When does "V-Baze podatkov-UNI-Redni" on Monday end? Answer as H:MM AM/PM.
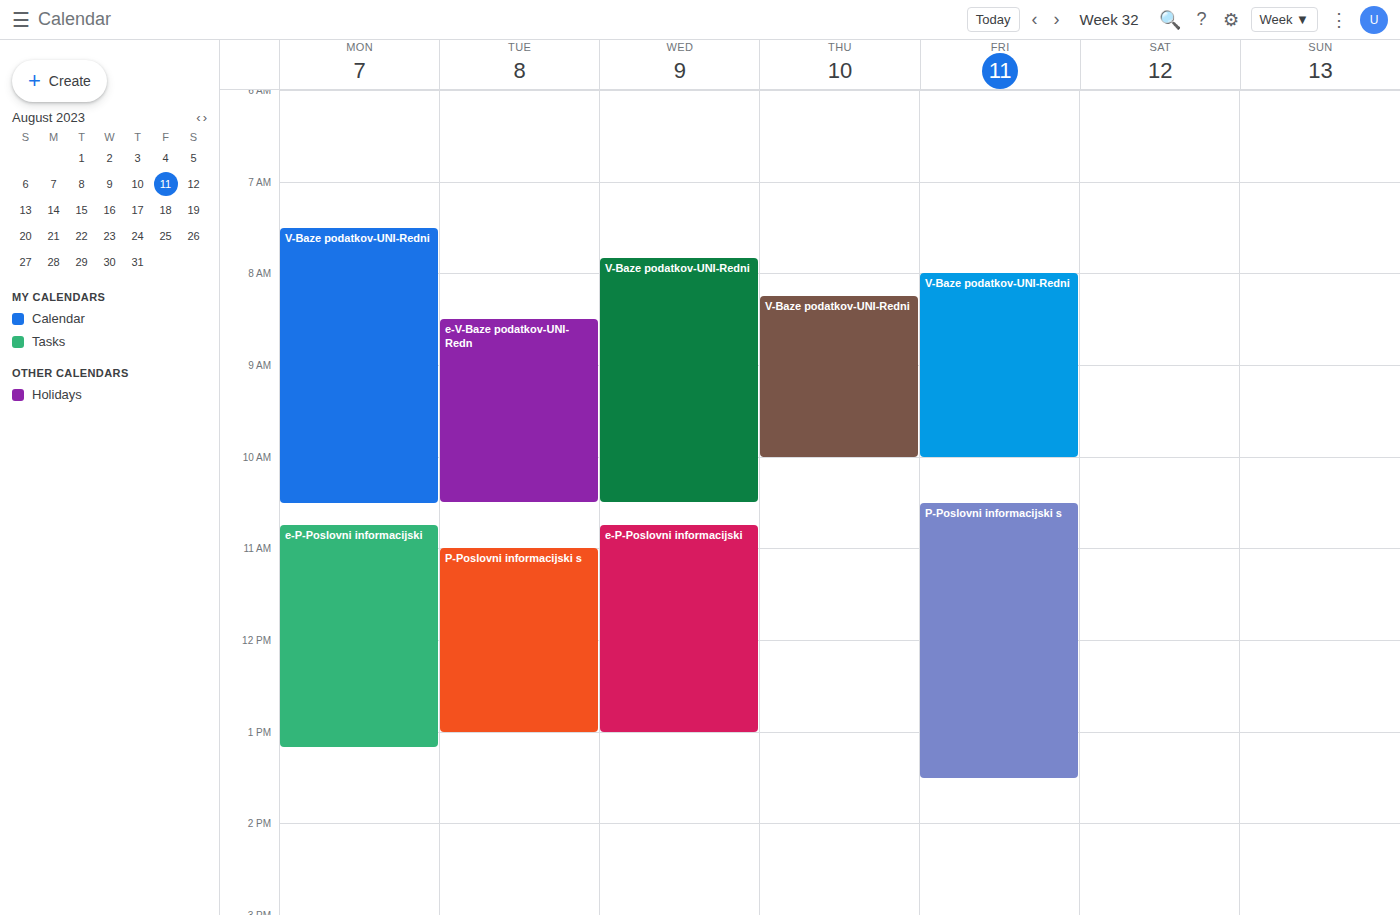
10:30 AM